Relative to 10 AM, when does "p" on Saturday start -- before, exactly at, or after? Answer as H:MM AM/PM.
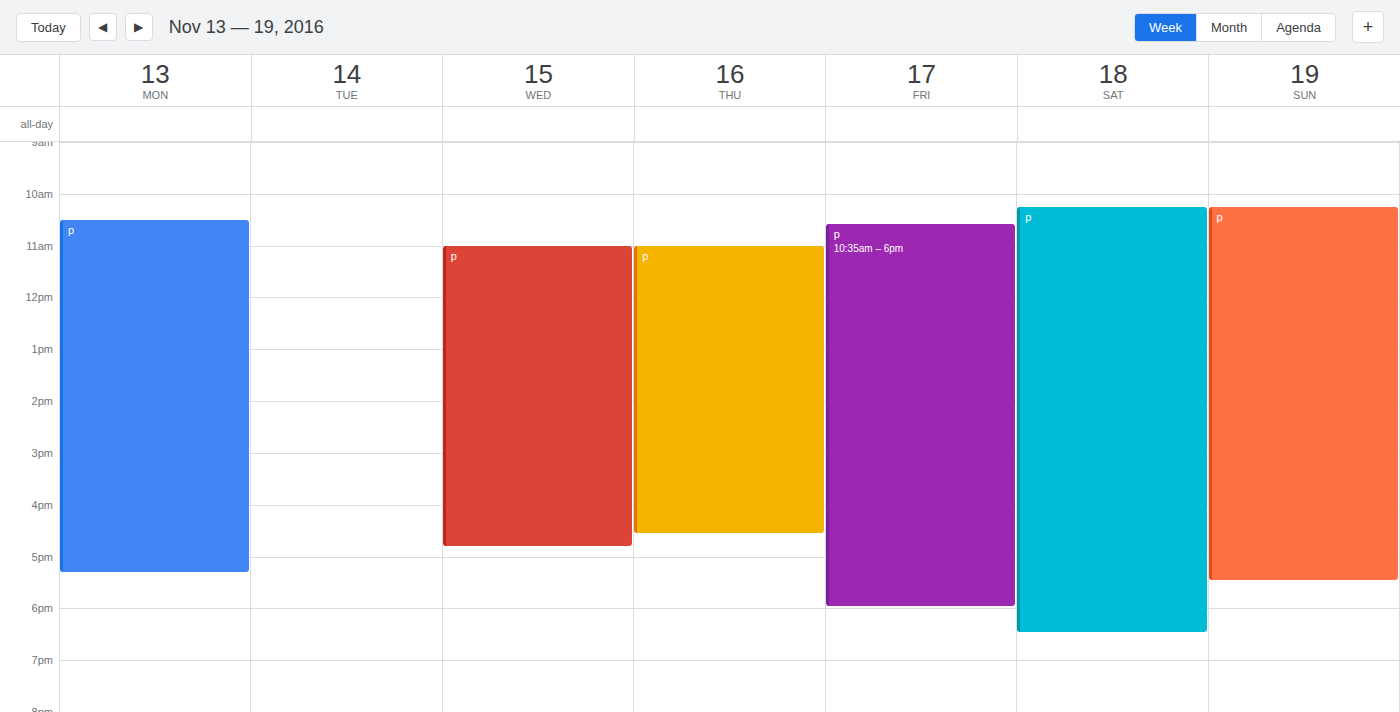
10:15 AM -- after 10 AM, 15 minutes below the 10 AM line.